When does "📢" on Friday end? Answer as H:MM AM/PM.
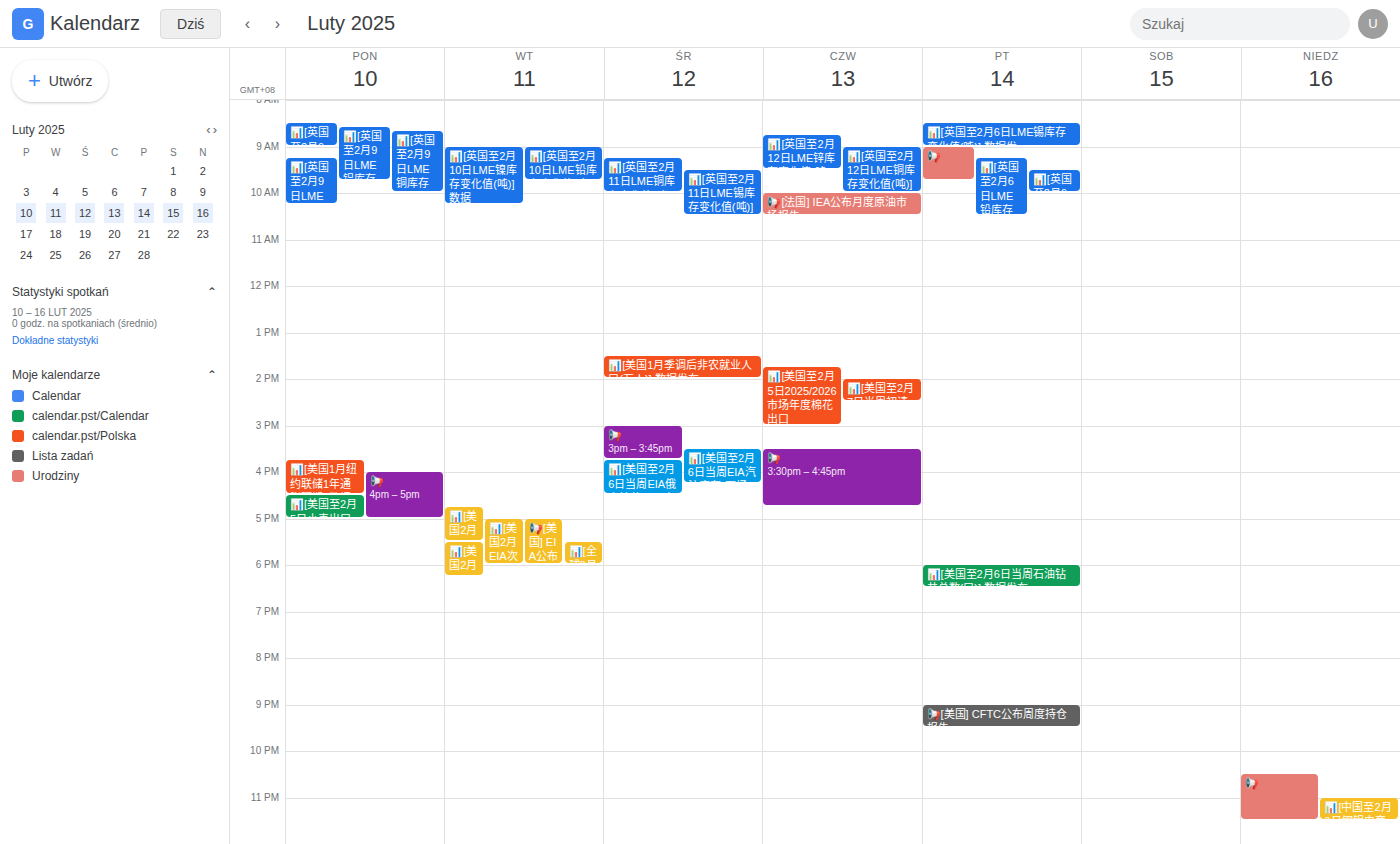
9:45 AM